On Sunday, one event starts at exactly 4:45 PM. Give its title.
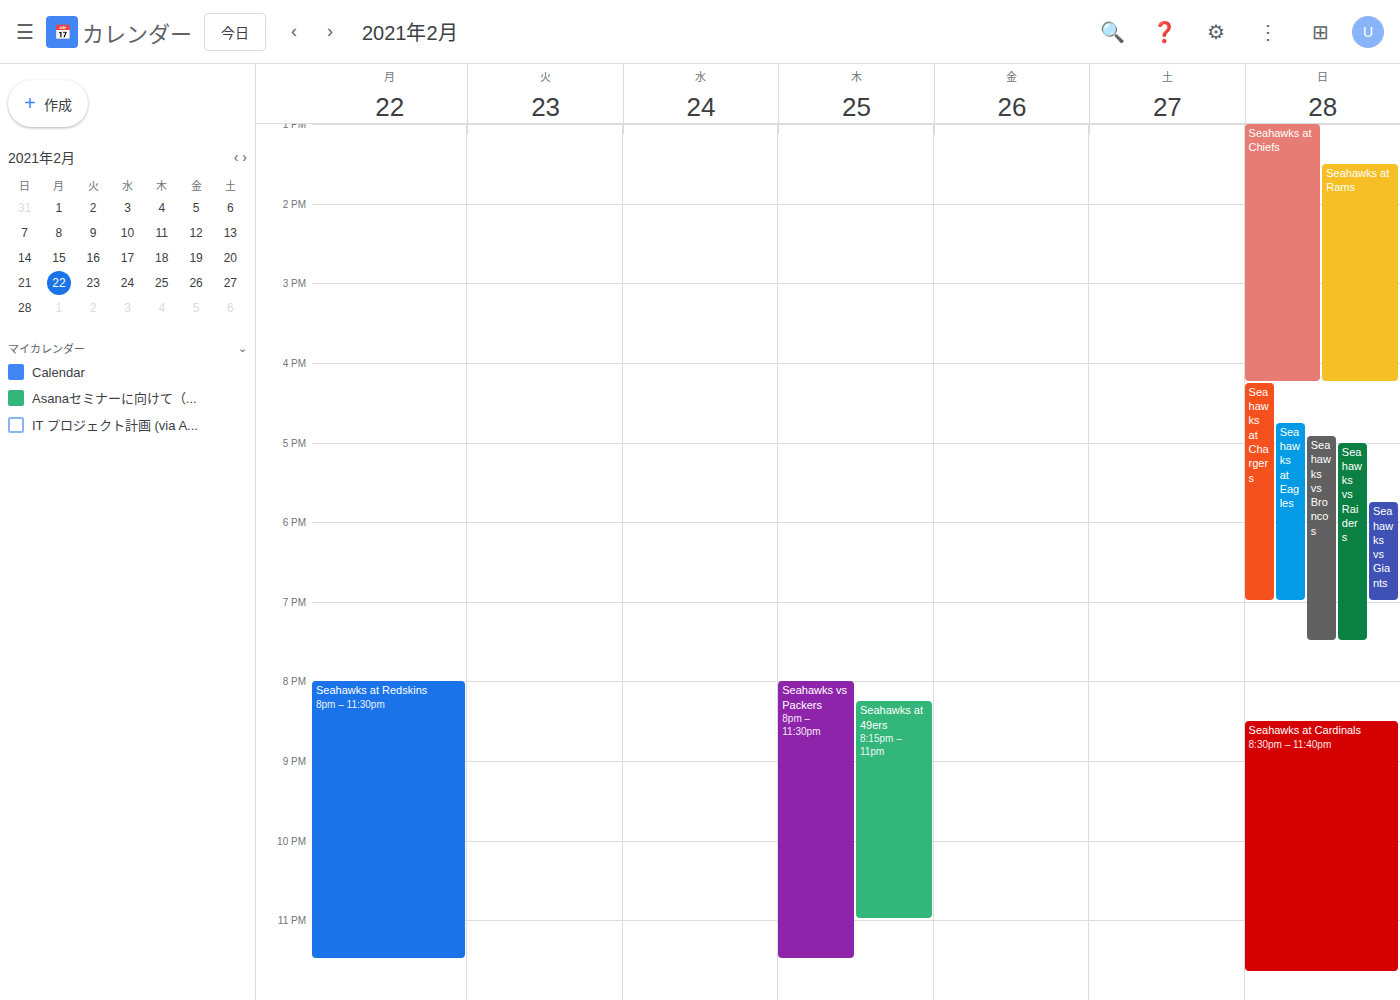
"Seahawks at Eagles"